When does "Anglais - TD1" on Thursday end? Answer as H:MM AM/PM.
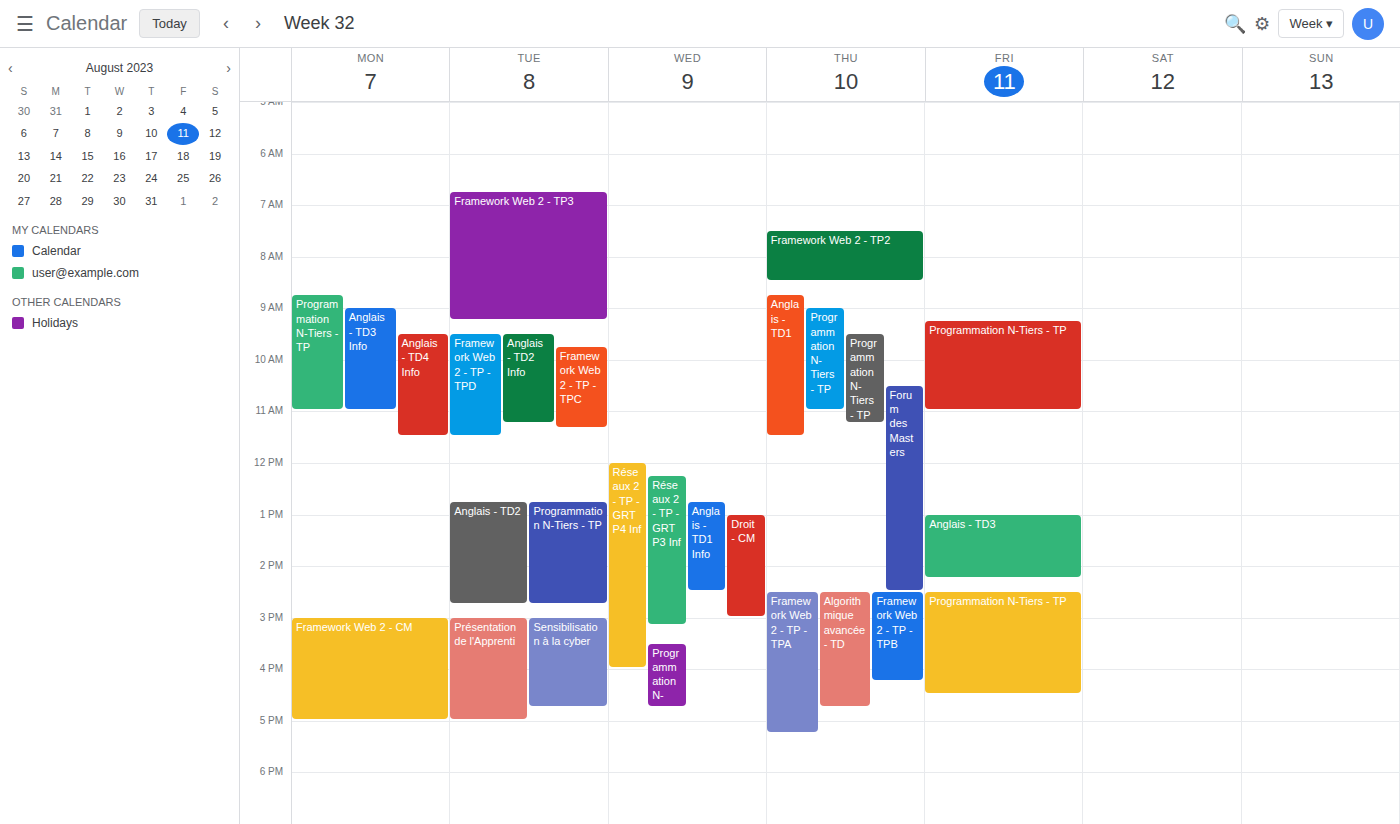
11:30 AM